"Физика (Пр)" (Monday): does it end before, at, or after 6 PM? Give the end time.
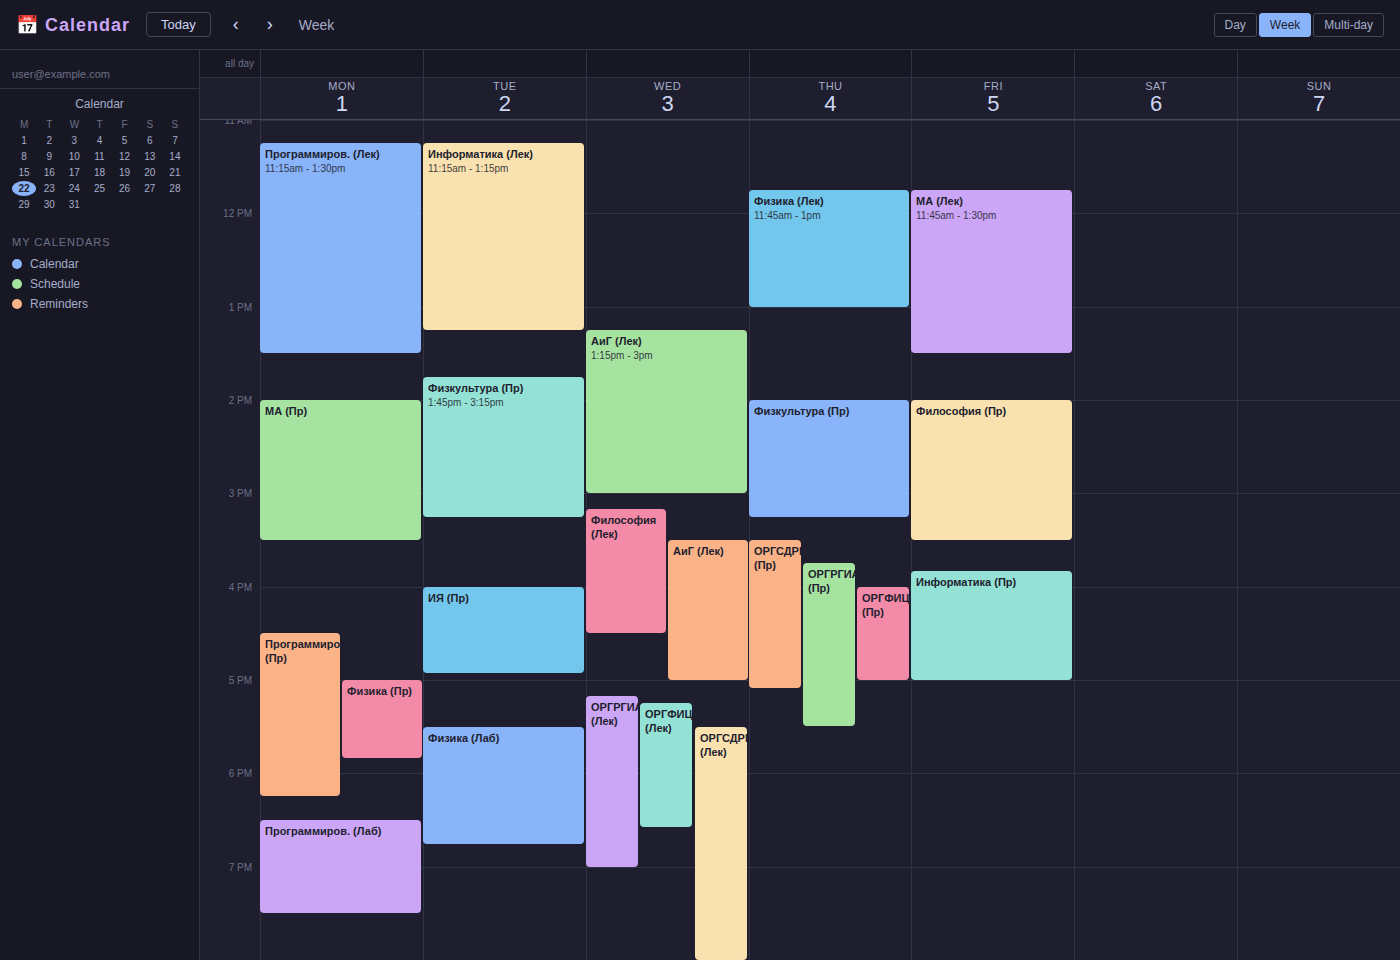
5:50 PM -- before 6 PM, 10 minutes above the 6 PM line.